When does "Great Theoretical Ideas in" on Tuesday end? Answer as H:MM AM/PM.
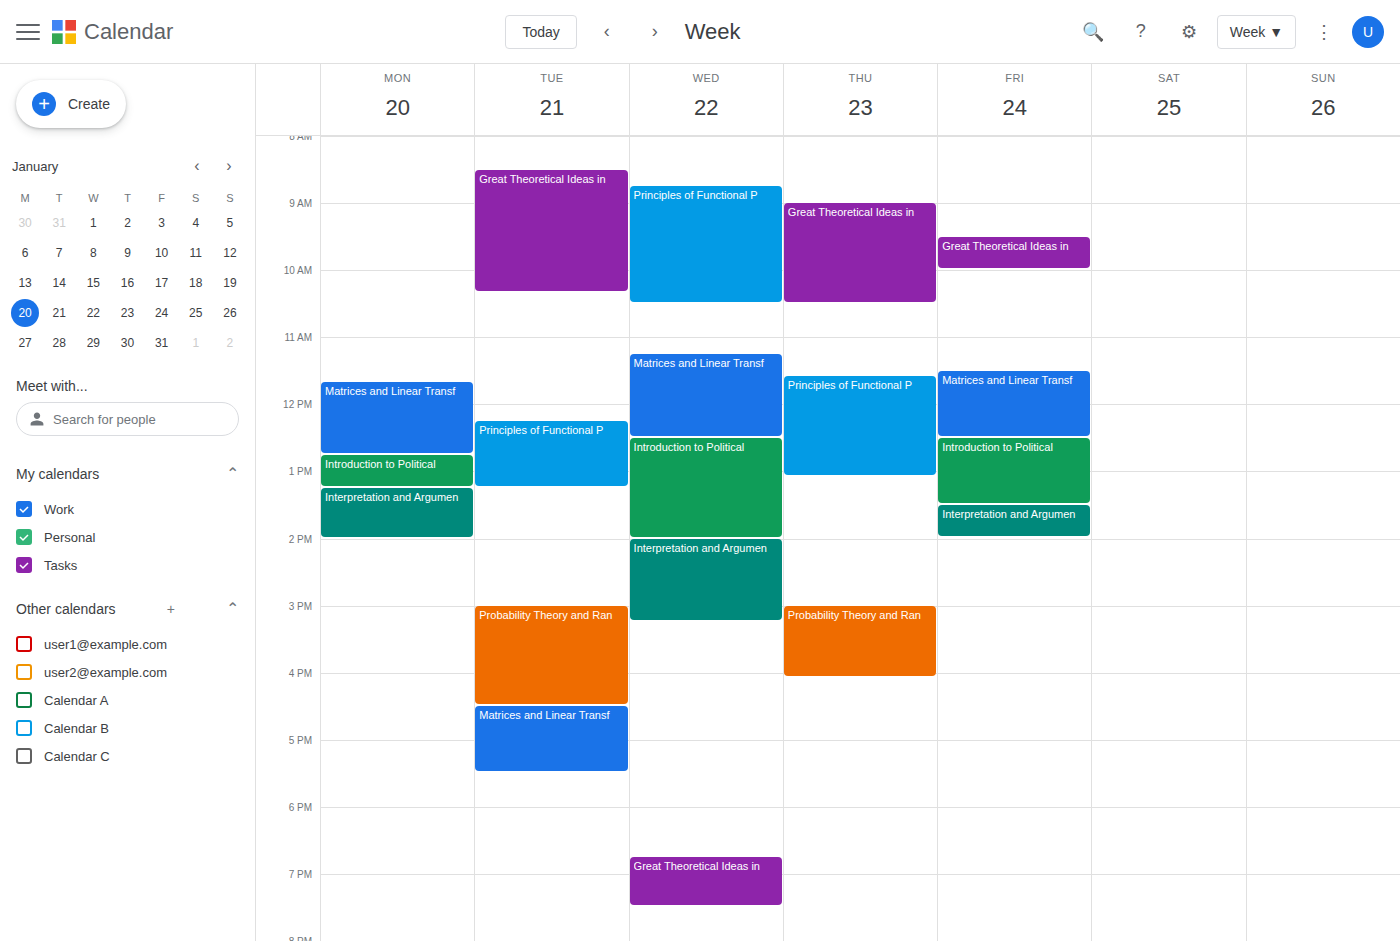
10:20 AM